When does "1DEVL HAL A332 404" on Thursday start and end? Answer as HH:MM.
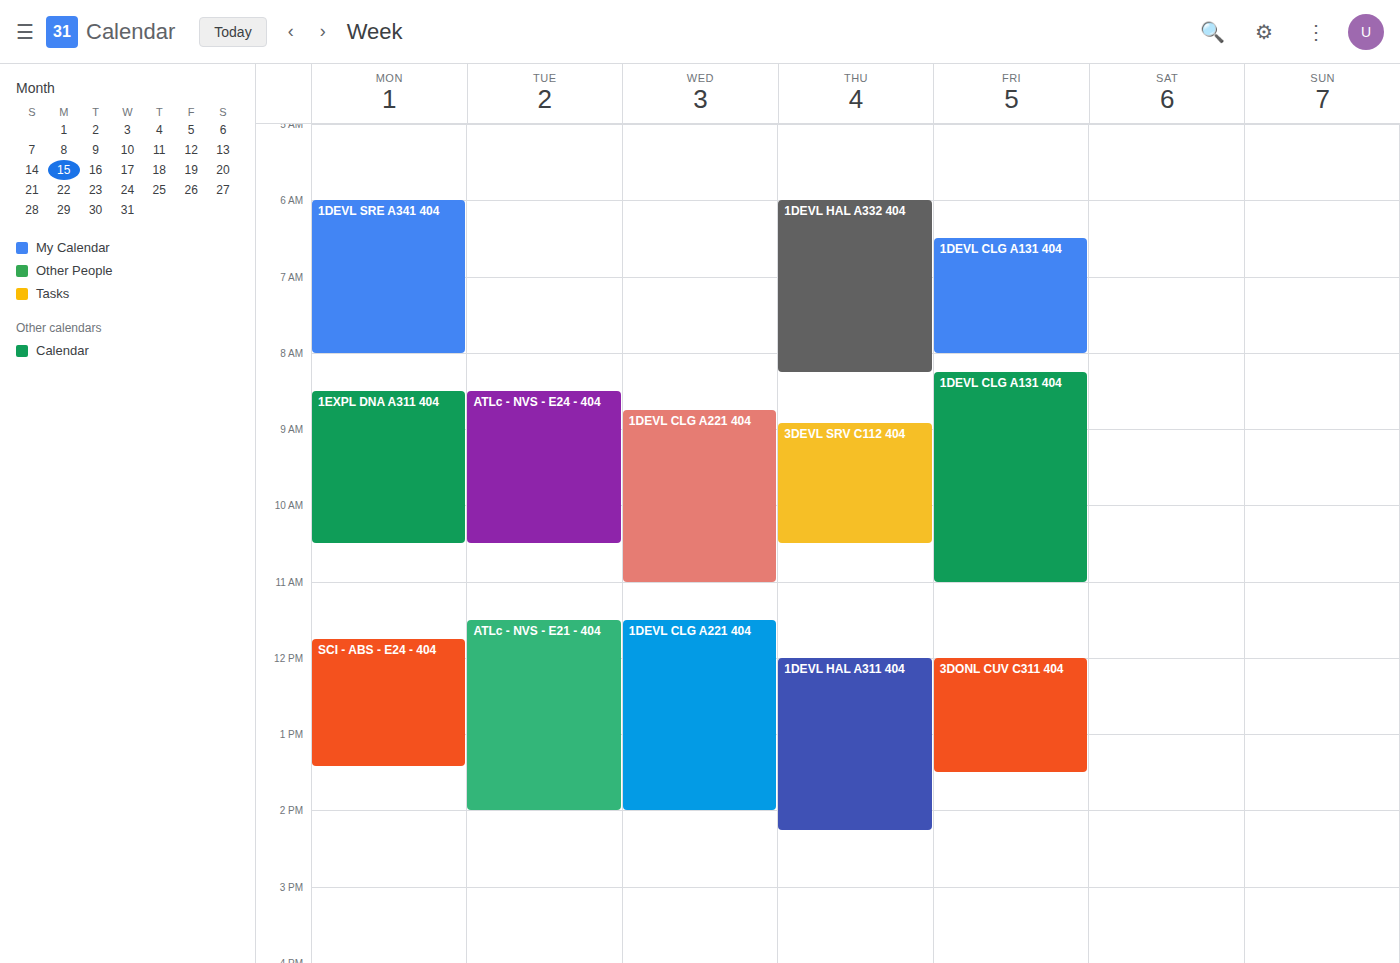
06:00 to 08:15